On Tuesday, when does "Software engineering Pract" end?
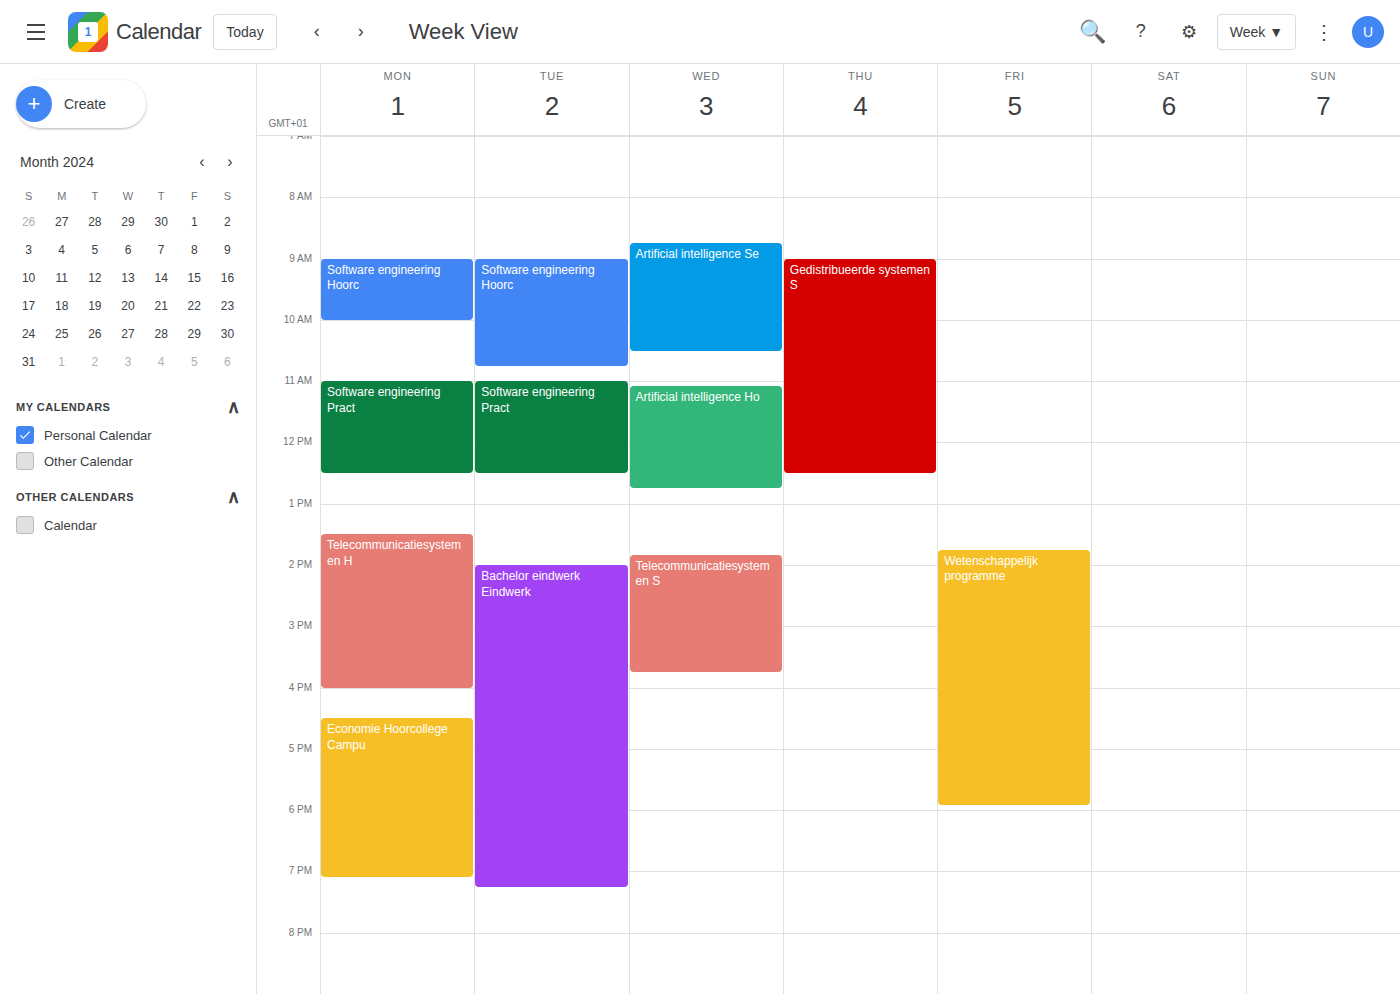
12:30 PM